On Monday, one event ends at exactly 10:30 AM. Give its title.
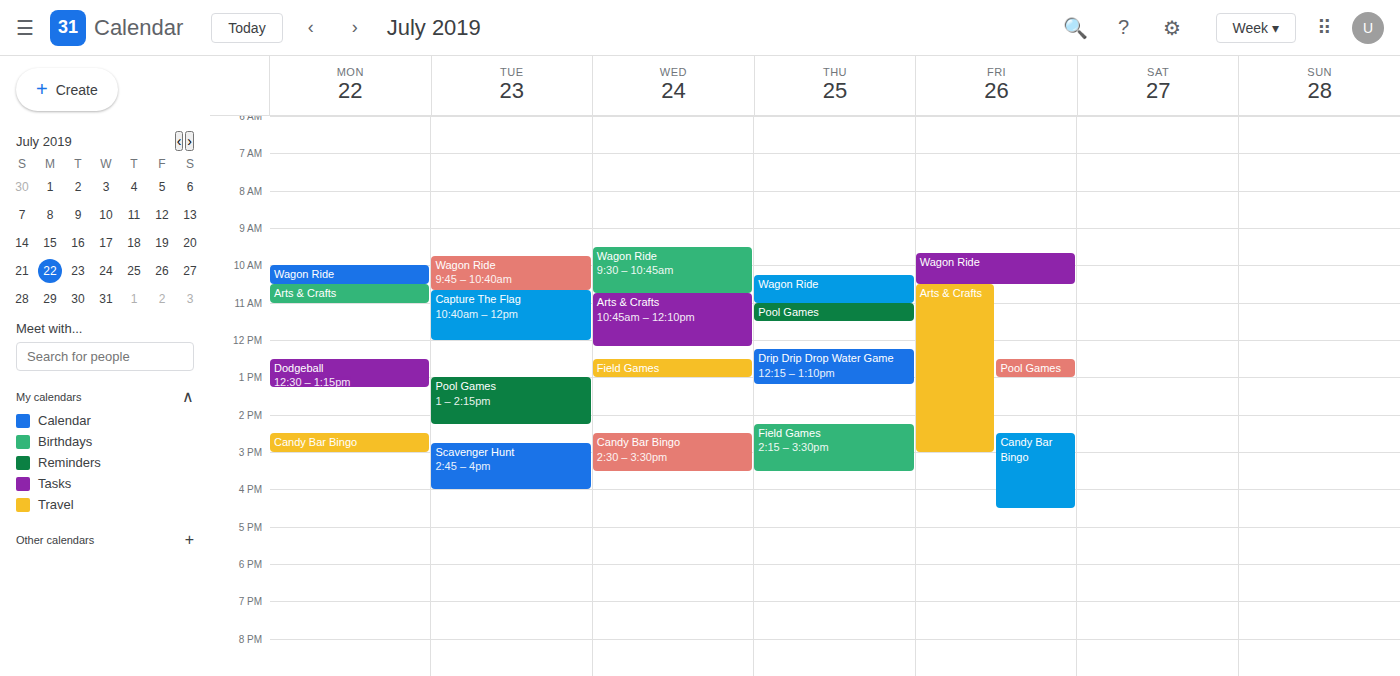
"Wagon Ride"